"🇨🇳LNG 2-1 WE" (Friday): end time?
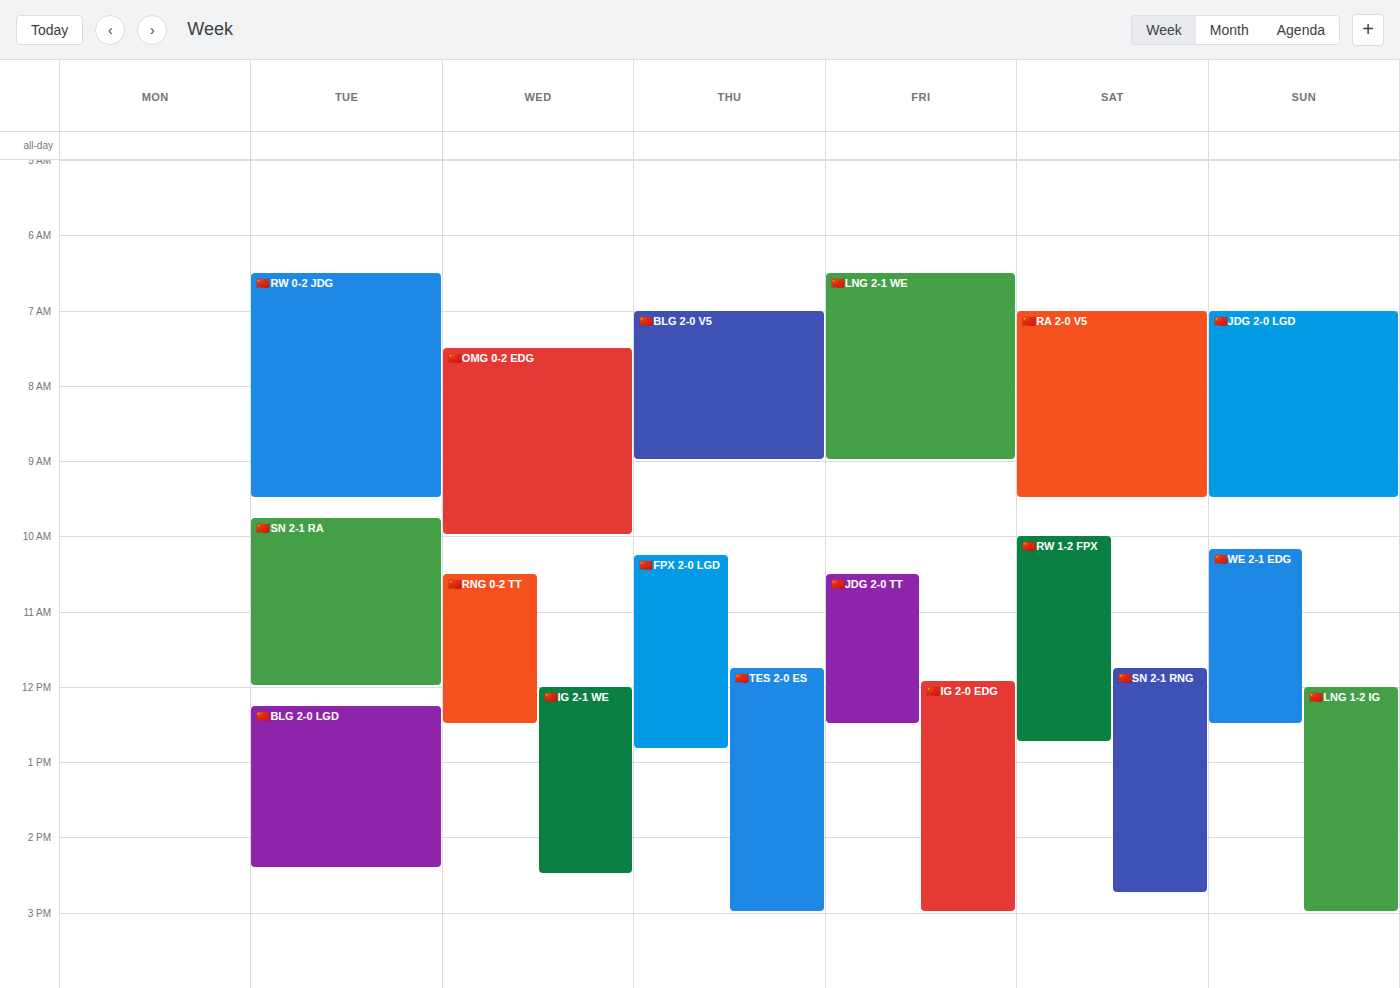
9:00 AM